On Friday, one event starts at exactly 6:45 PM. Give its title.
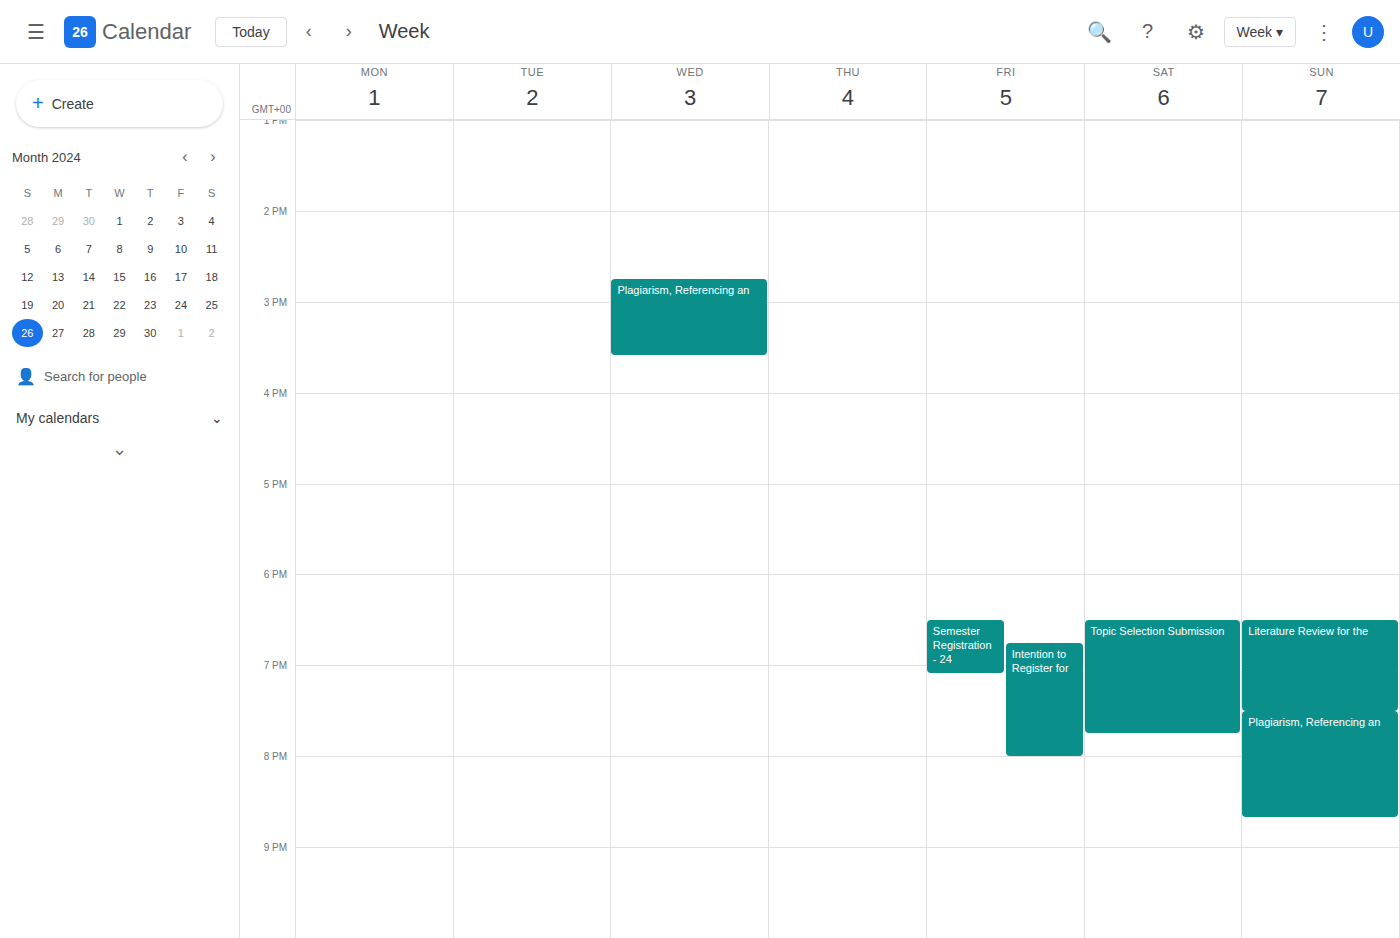
"Intention to Register for"